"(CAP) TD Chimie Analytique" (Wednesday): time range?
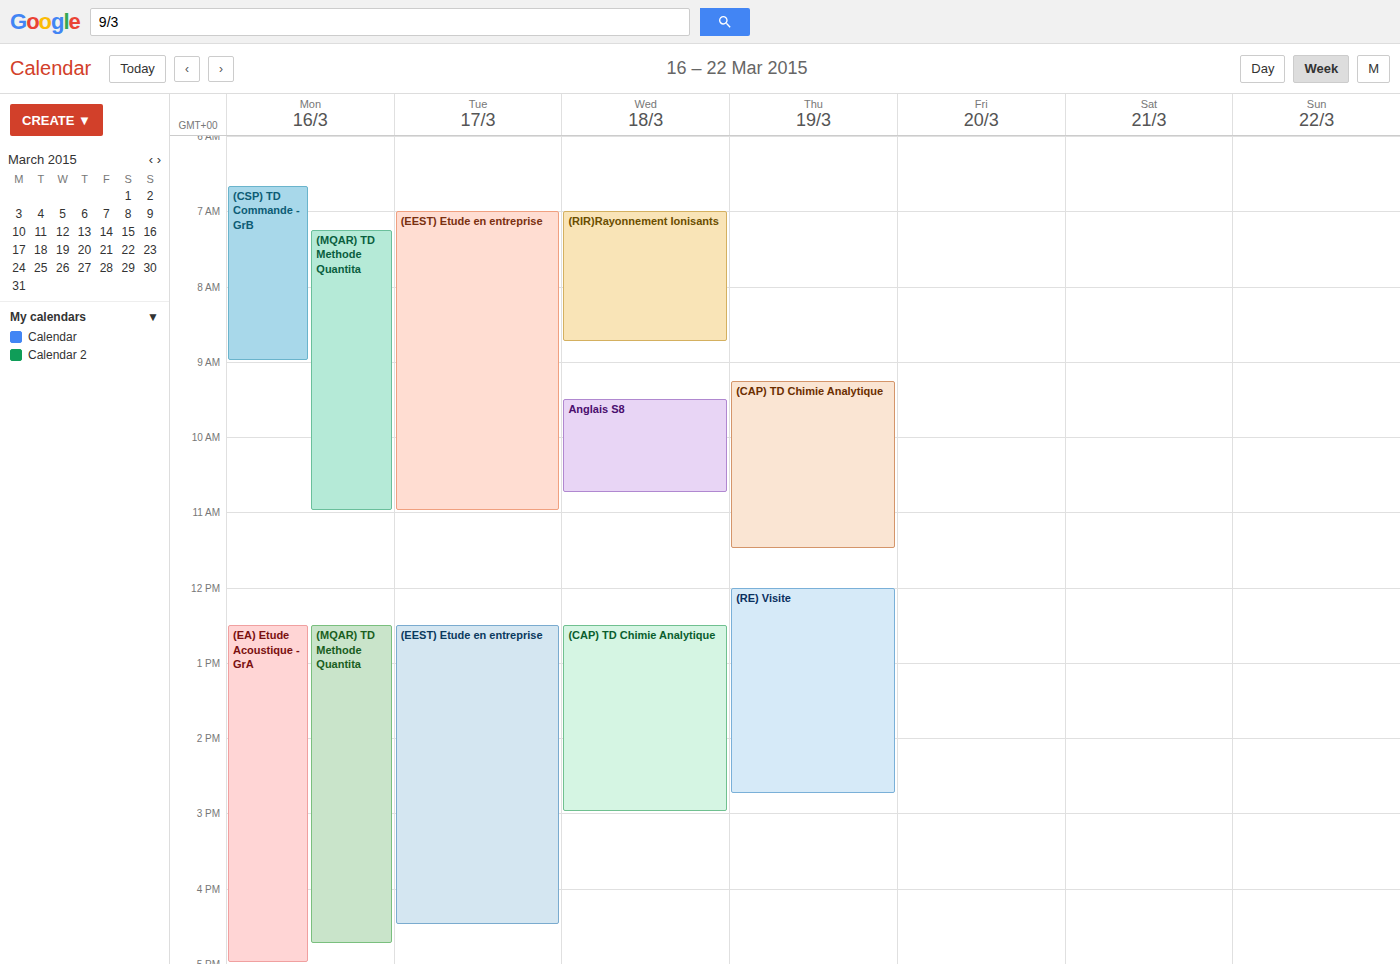
12:30 PM to 3:00 PM